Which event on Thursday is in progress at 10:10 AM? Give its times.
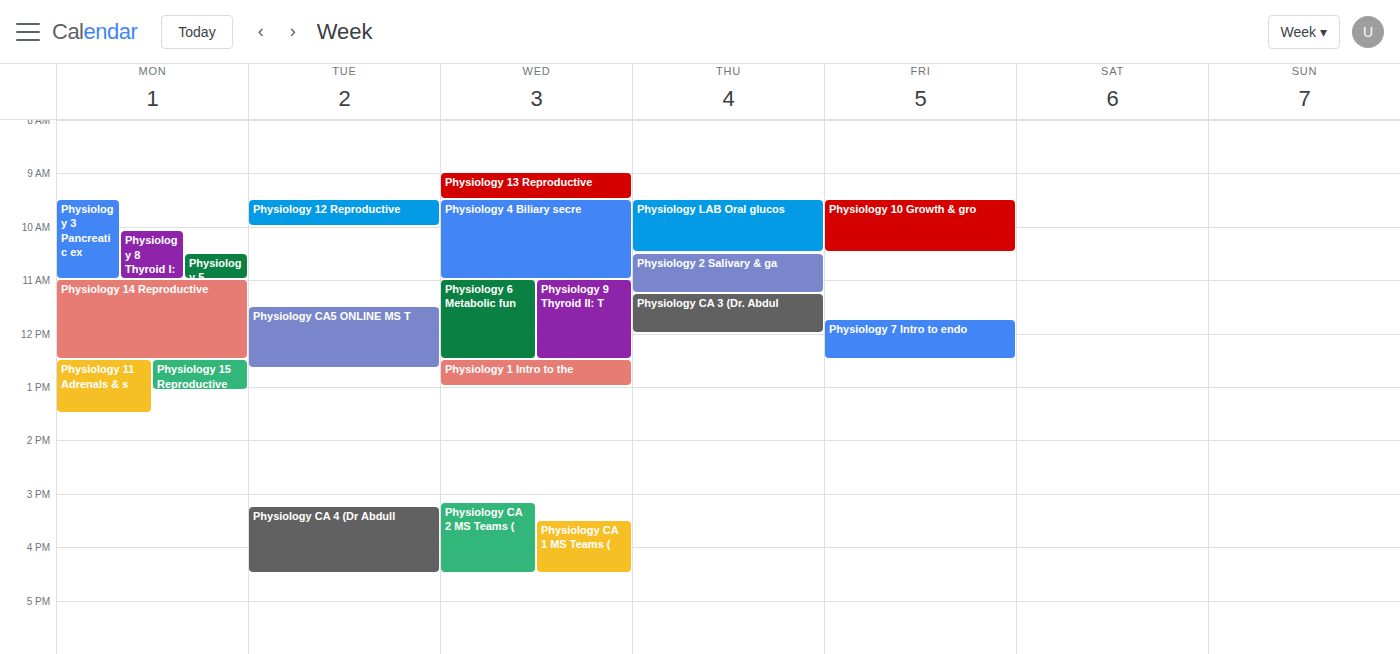
"Physiology LAB Oral glucos", 9:30 AM to 10:30 AM